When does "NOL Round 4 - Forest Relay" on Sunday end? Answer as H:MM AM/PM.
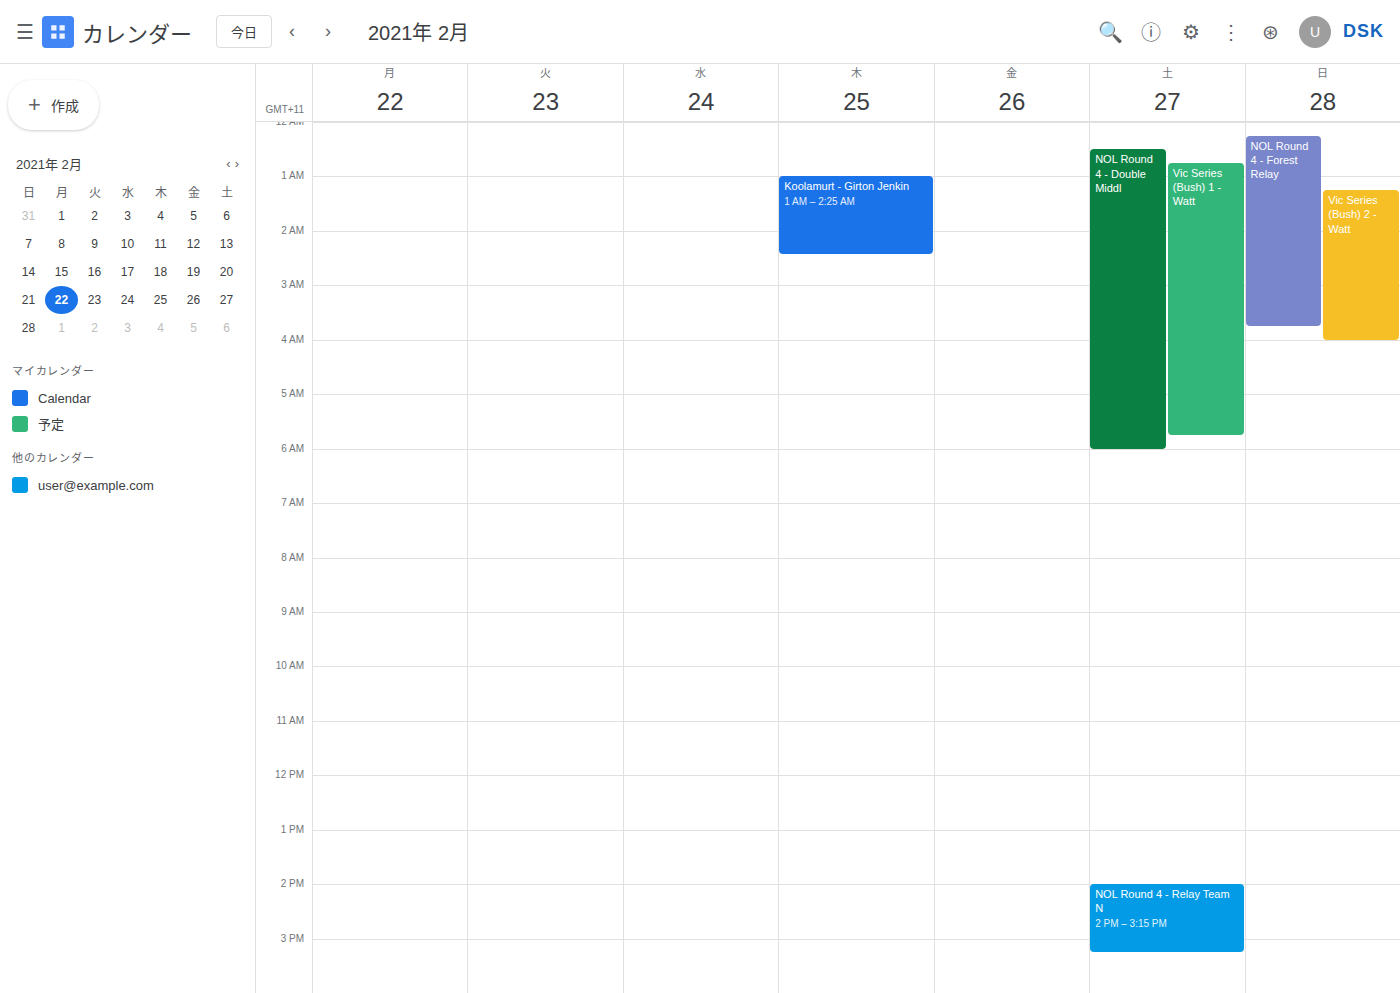
3:45 AM